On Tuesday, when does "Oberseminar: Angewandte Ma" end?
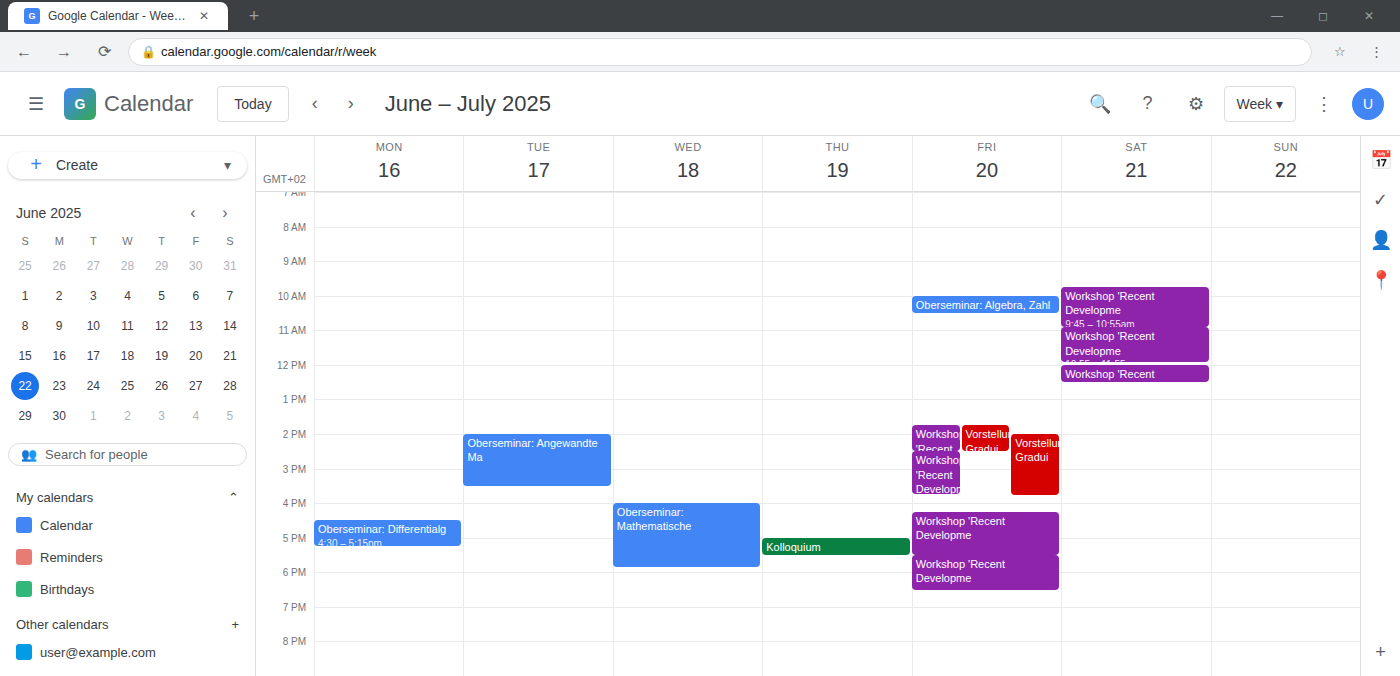
15:30